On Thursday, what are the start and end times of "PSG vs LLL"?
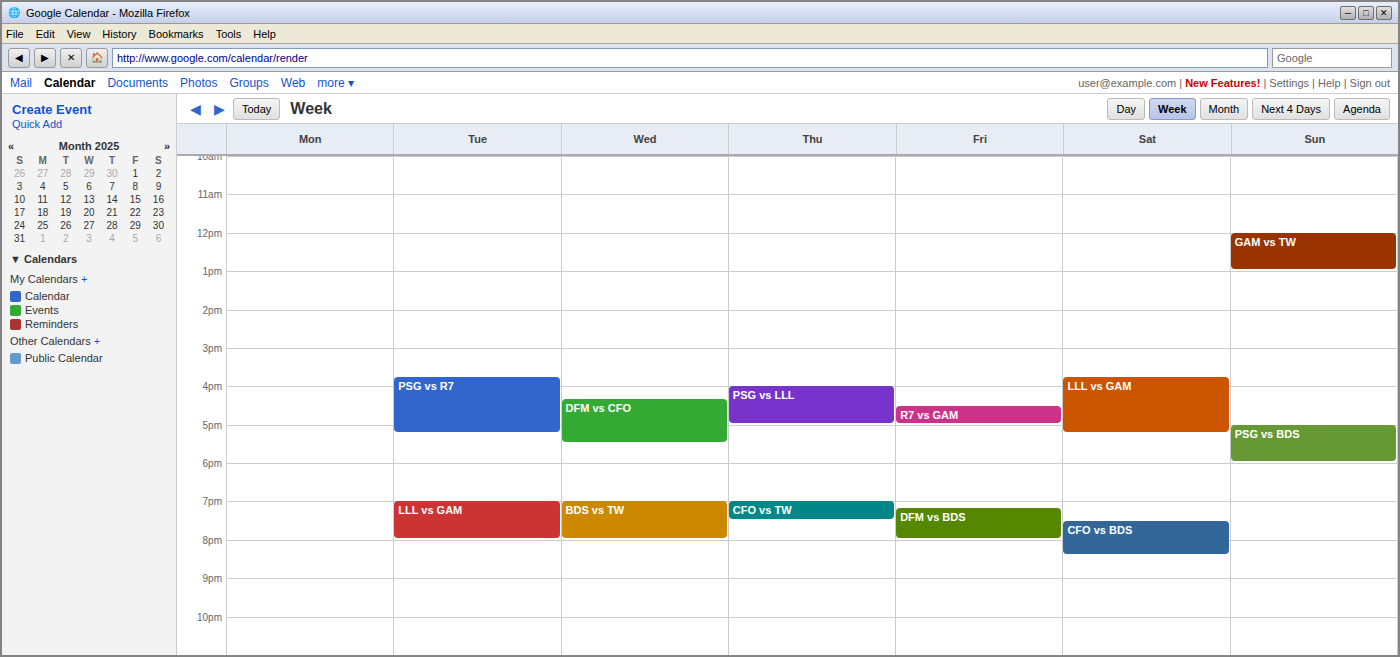
16:00 to 17:00